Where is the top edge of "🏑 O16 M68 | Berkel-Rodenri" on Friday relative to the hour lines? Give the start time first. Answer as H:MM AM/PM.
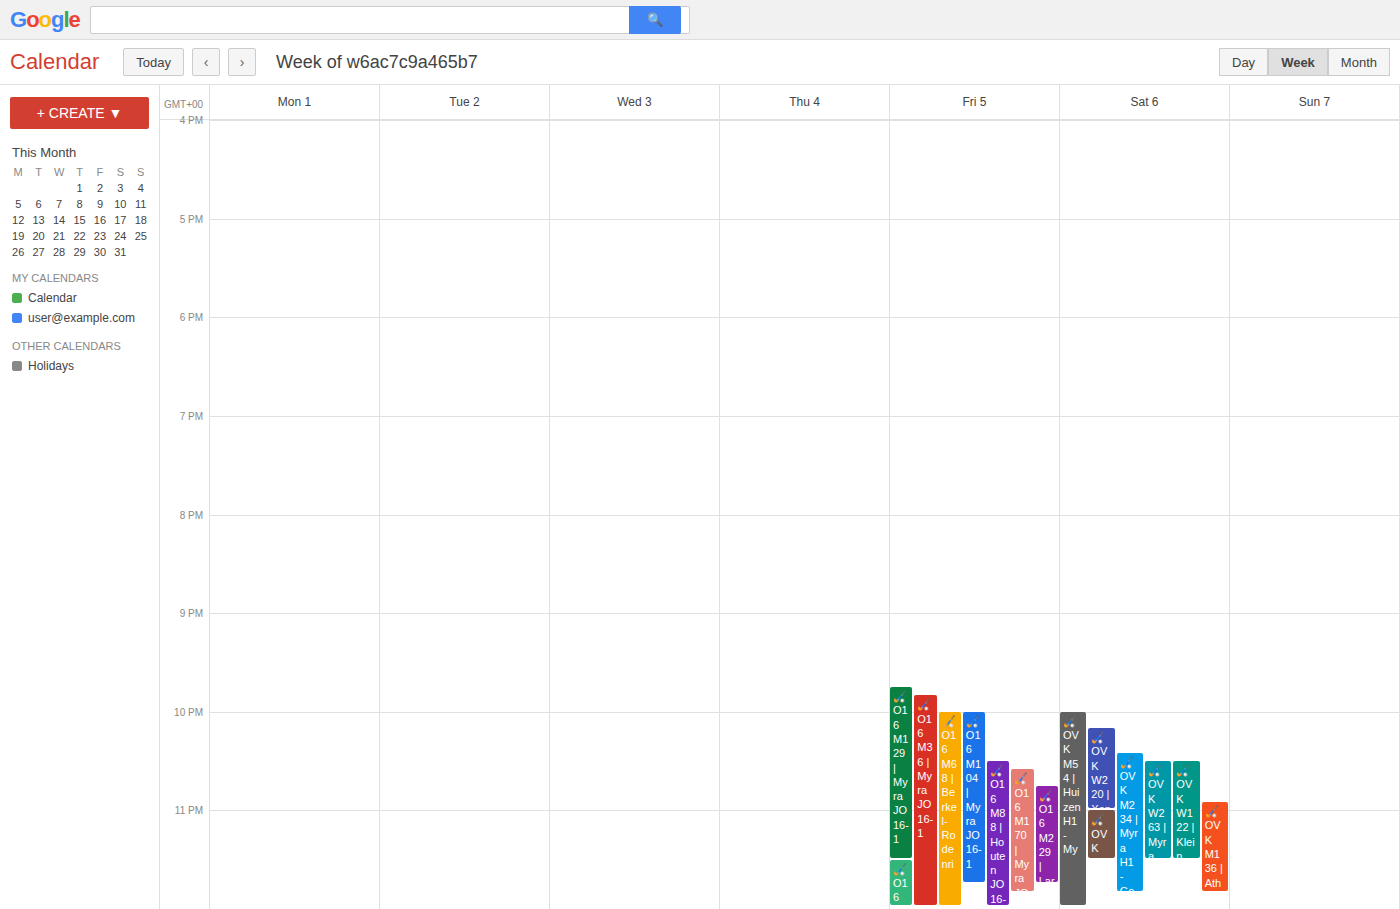
10:00 PM -- exactly on the 10 PM line.